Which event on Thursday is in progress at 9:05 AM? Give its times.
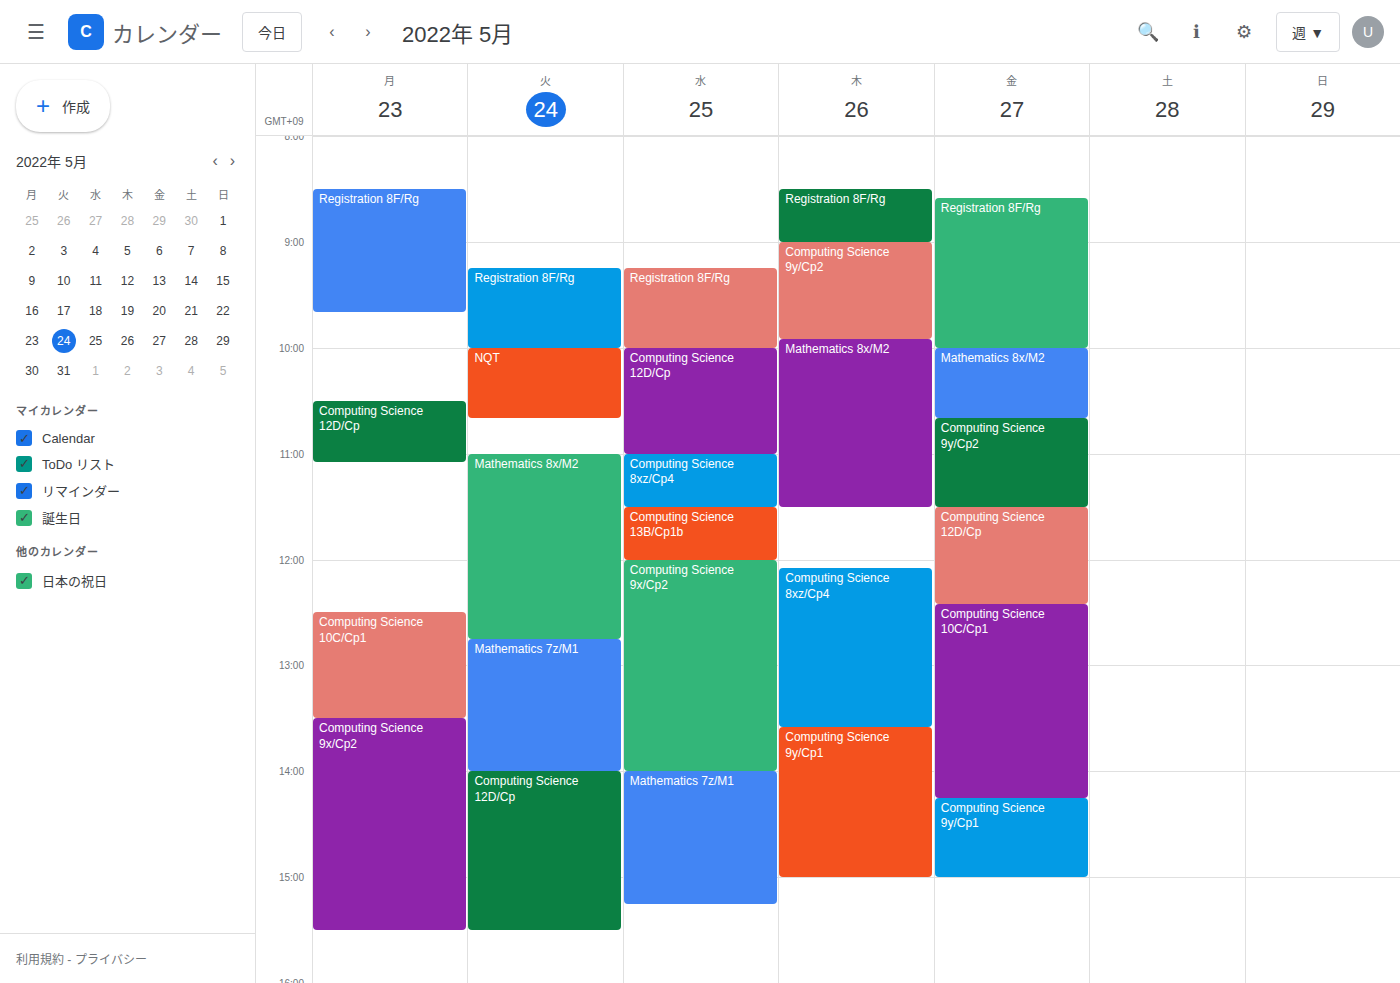
"Computing Science 9y/Cp2", 9:00 AM to 9:55 AM